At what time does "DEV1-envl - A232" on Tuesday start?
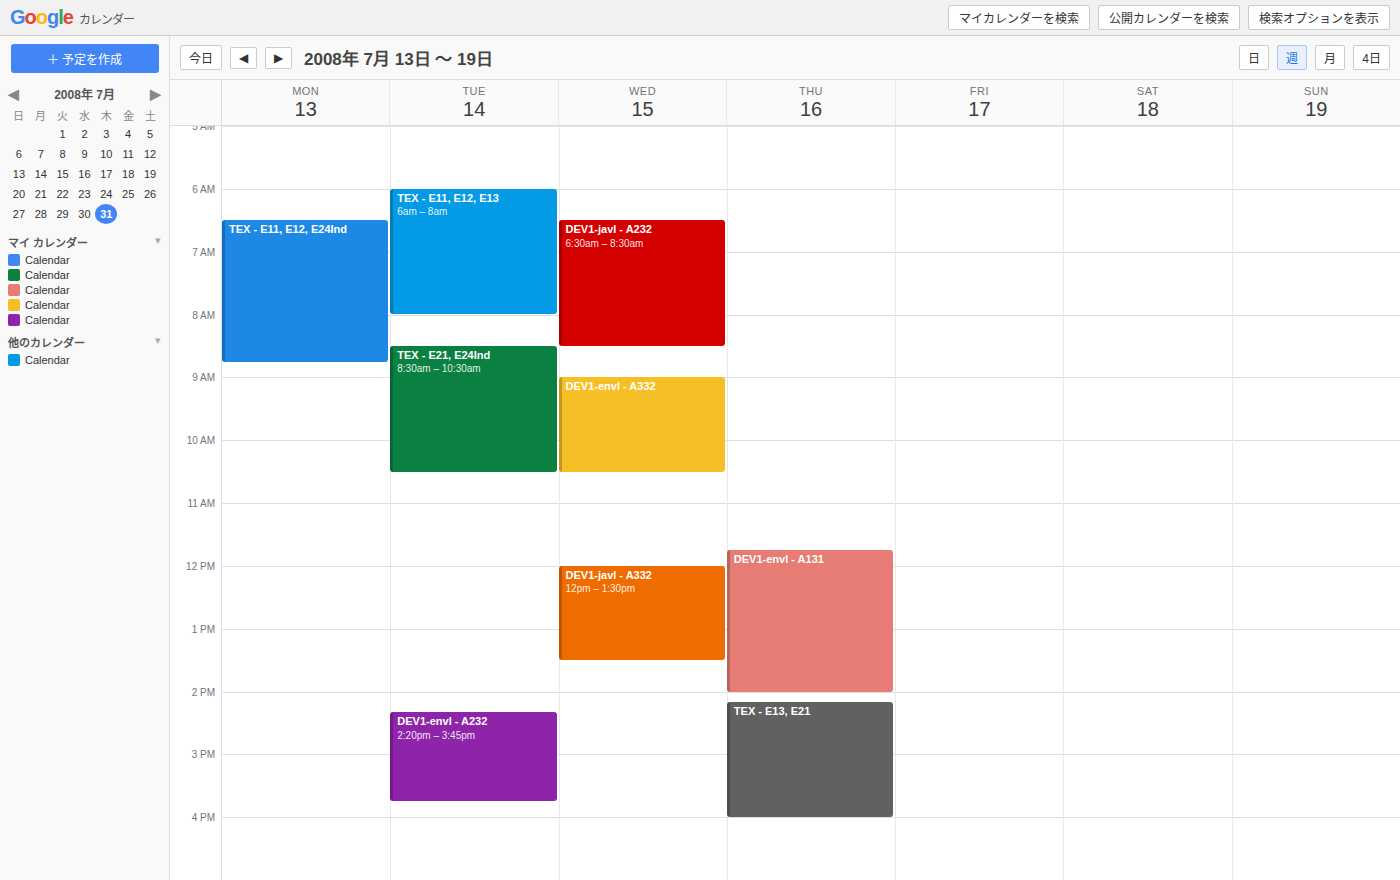
2:20 PM